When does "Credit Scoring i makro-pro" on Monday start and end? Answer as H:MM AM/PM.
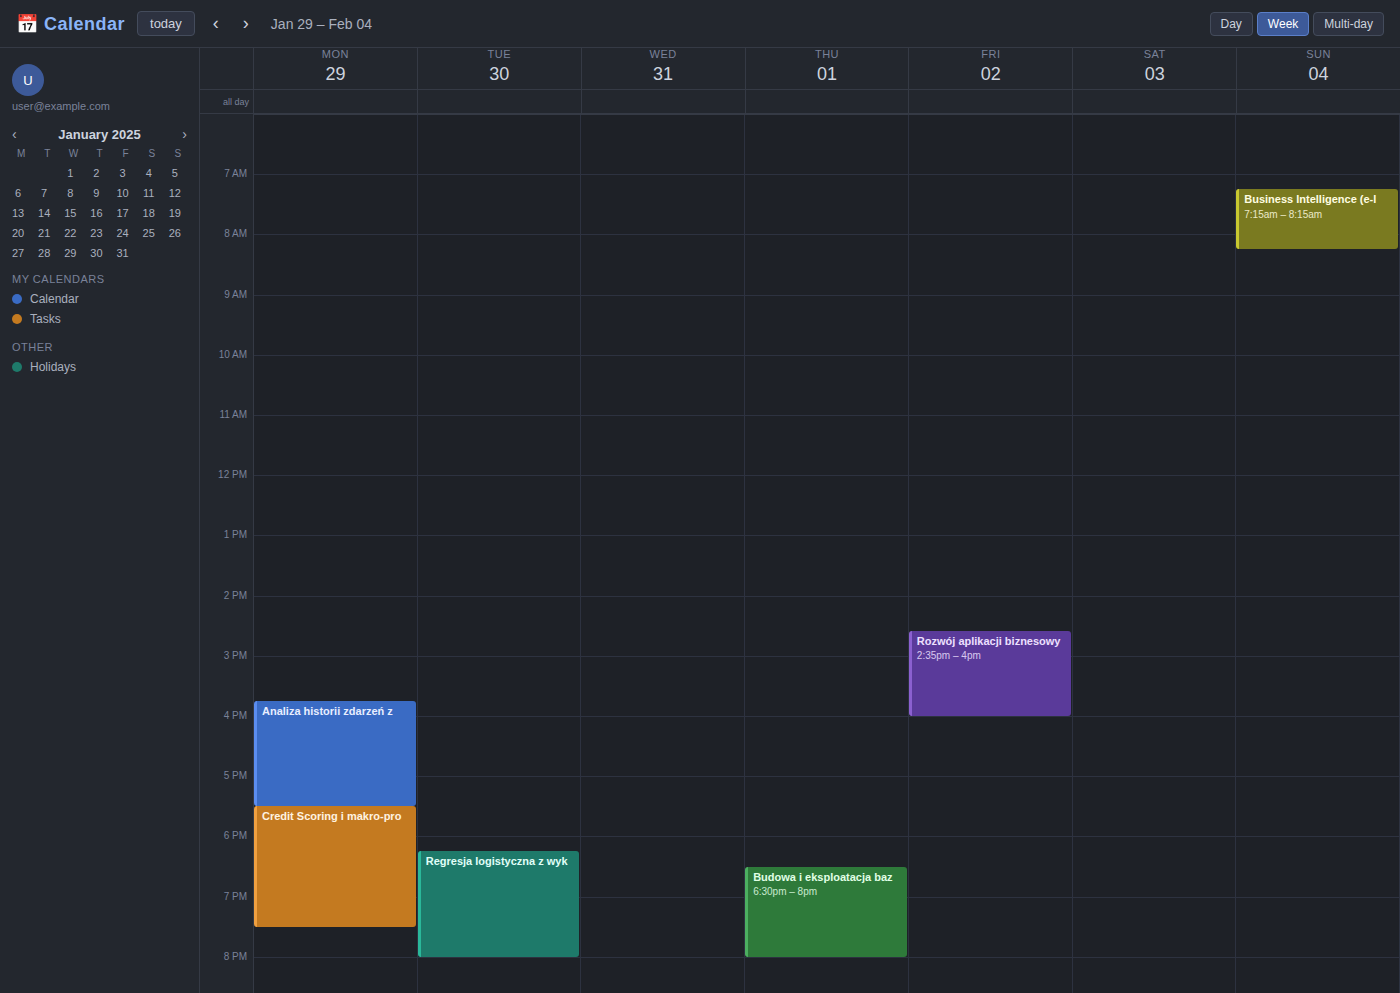
5:30 PM to 7:30 PM